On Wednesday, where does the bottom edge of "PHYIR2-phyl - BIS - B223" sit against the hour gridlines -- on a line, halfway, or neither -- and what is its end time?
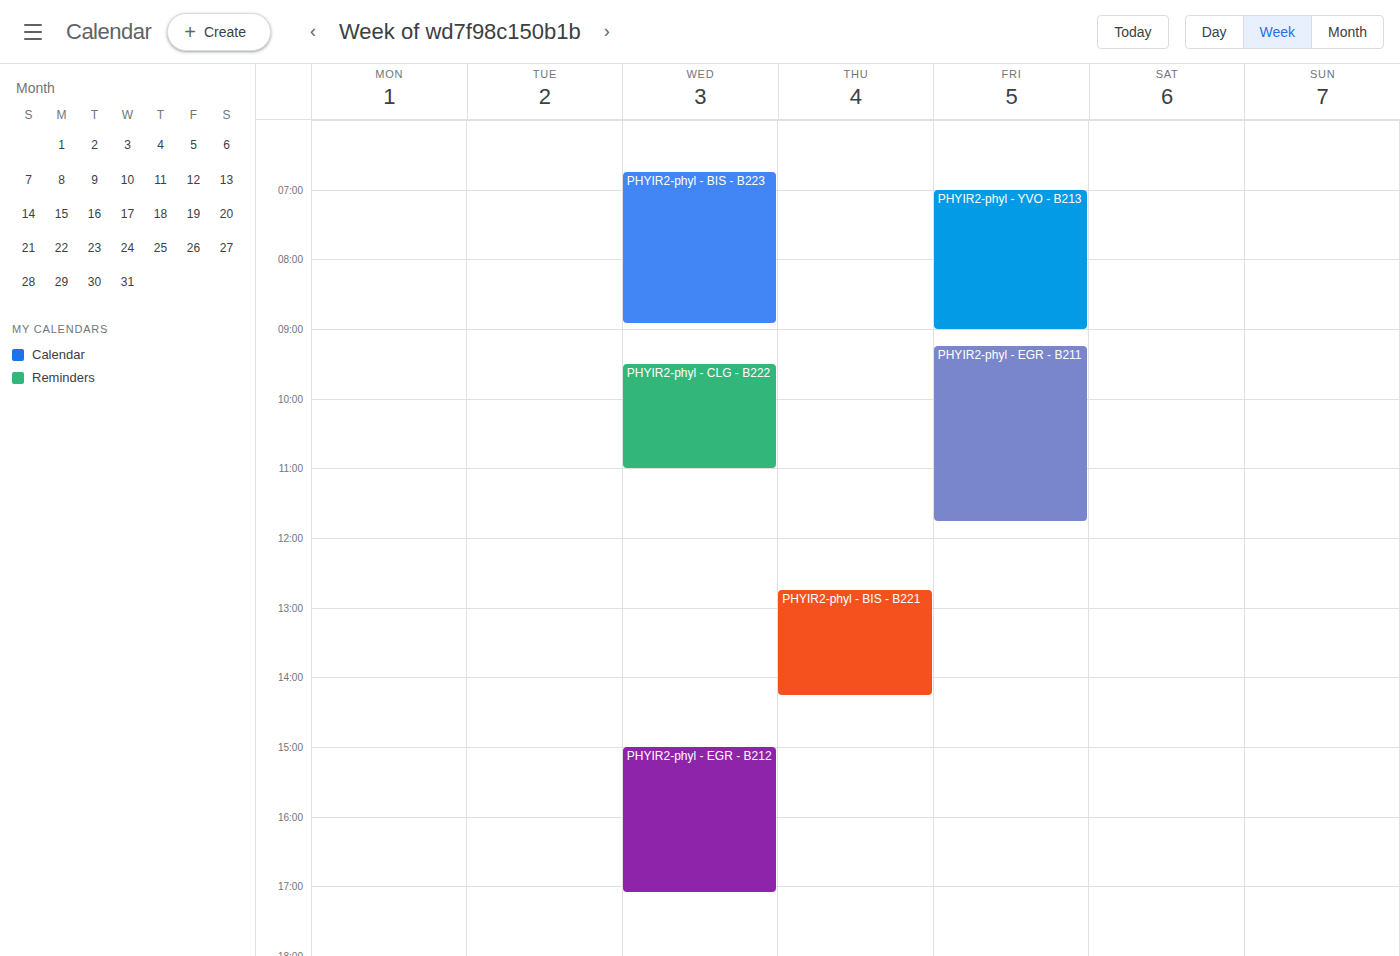
8:55 AM -- neither: 55 minutes below the 8 AM line and 5 minutes above the 9 AM line.